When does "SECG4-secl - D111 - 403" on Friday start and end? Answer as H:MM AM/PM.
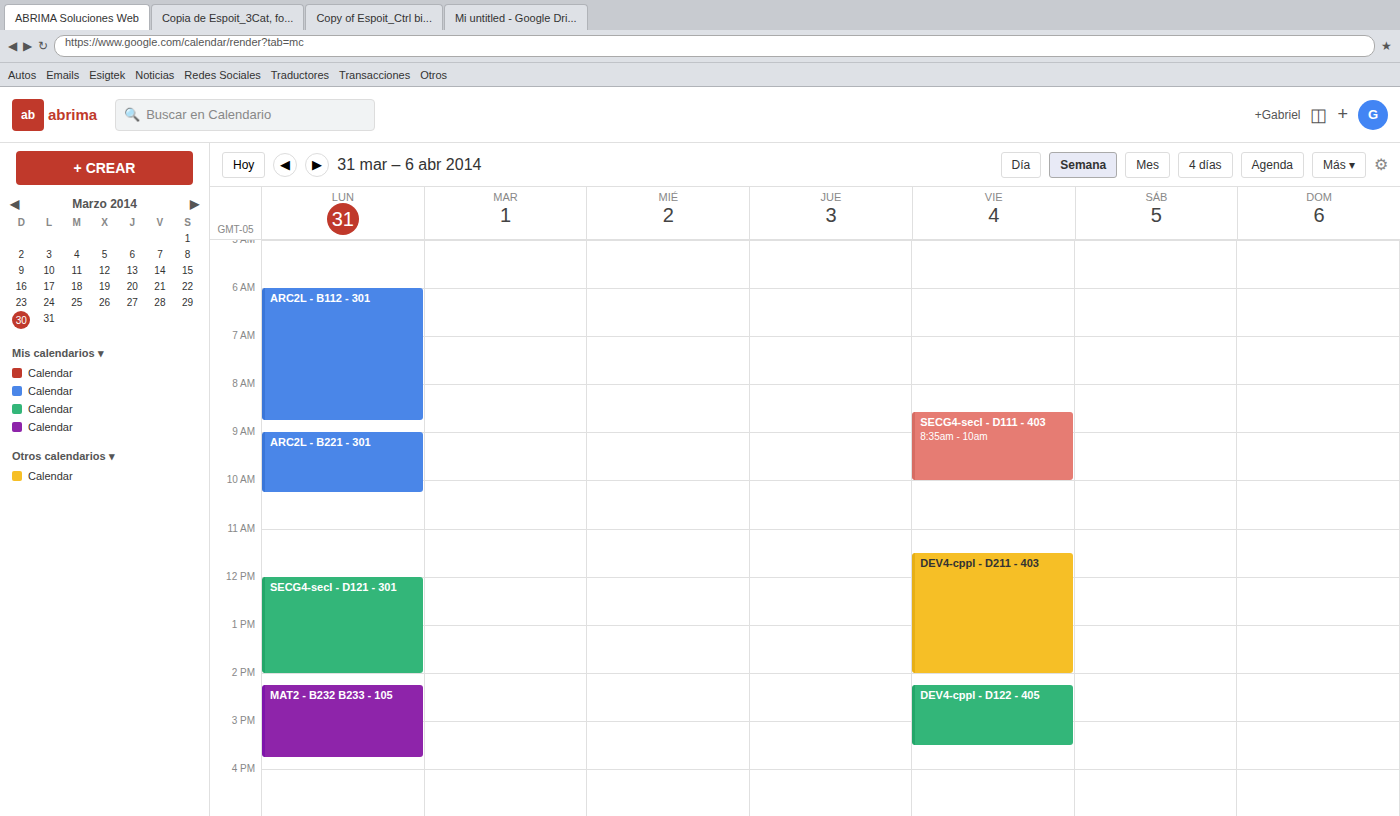
8:35 AM to 10:00 AM